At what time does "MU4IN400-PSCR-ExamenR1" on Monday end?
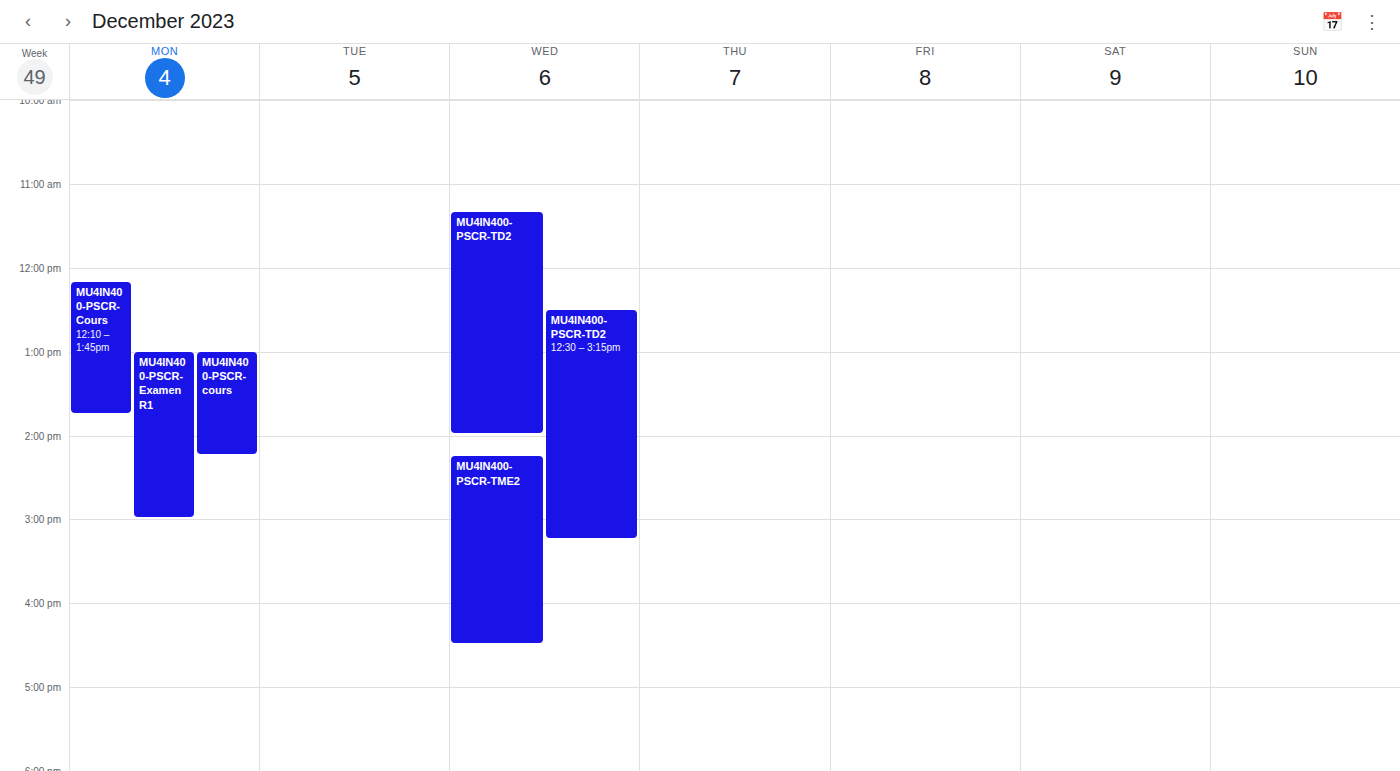
3:00 PM